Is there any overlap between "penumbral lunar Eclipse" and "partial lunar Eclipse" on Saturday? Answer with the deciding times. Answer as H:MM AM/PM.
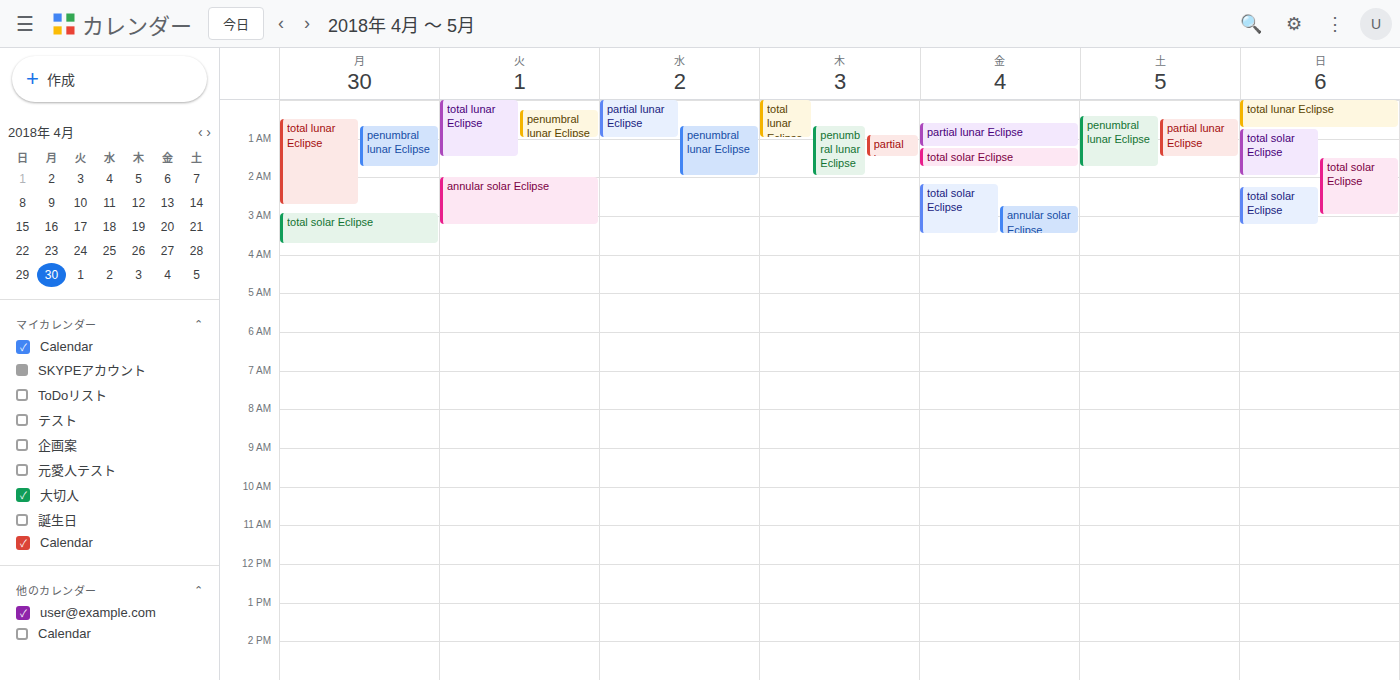
"partial lunar Eclipse" runs 12:30 AM to 1:30 AM, inside "penumbral lunar Eclipse" -- they overlap.